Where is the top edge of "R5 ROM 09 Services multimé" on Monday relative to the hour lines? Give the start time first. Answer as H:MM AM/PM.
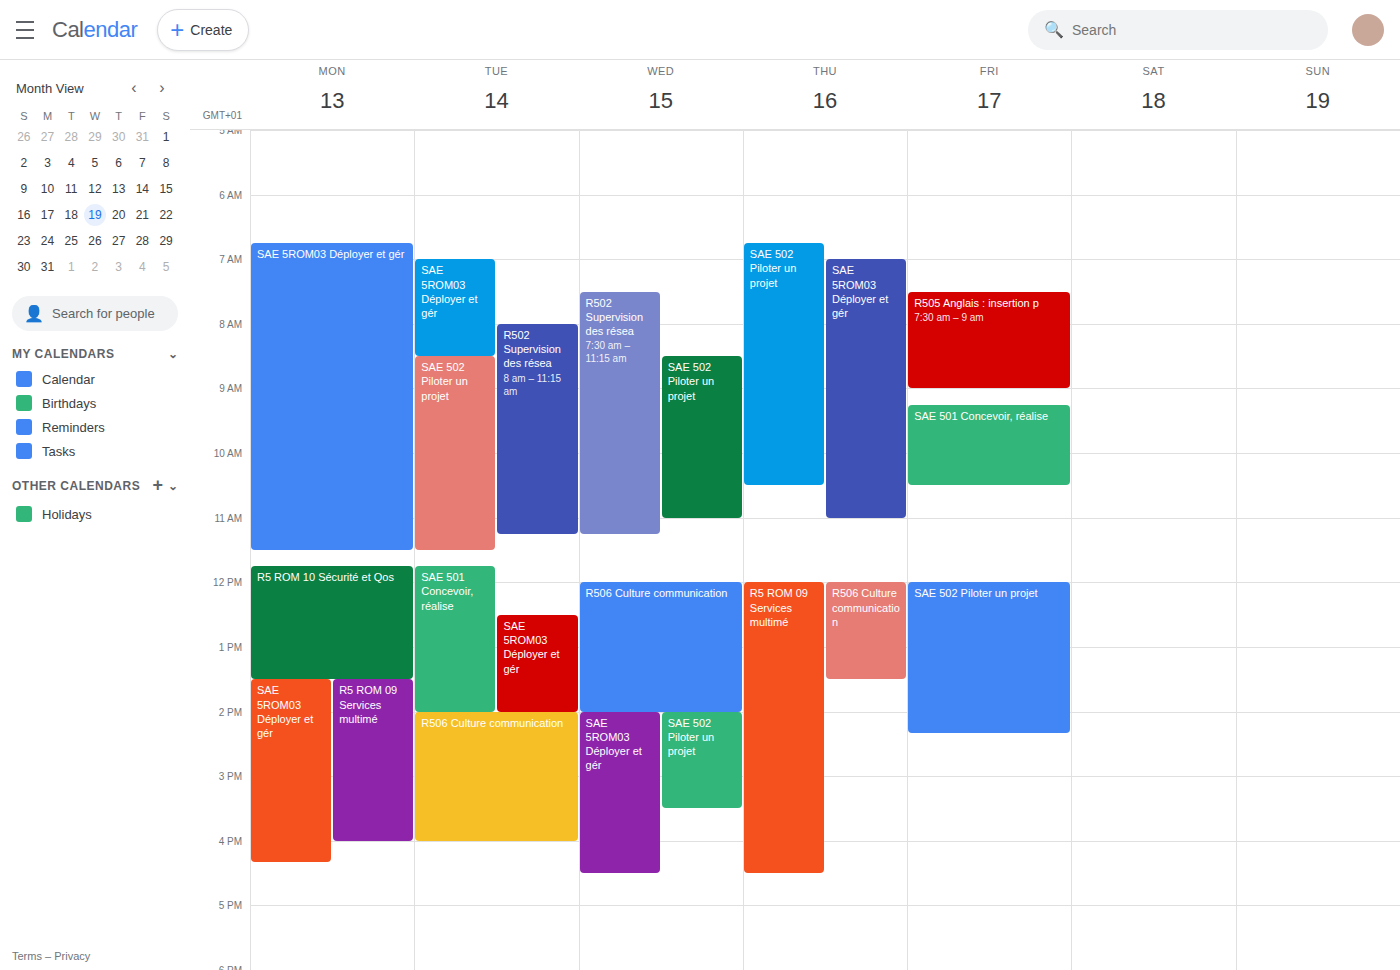
1:30 PM -- halfway between the 1 PM and 2 PM lines.